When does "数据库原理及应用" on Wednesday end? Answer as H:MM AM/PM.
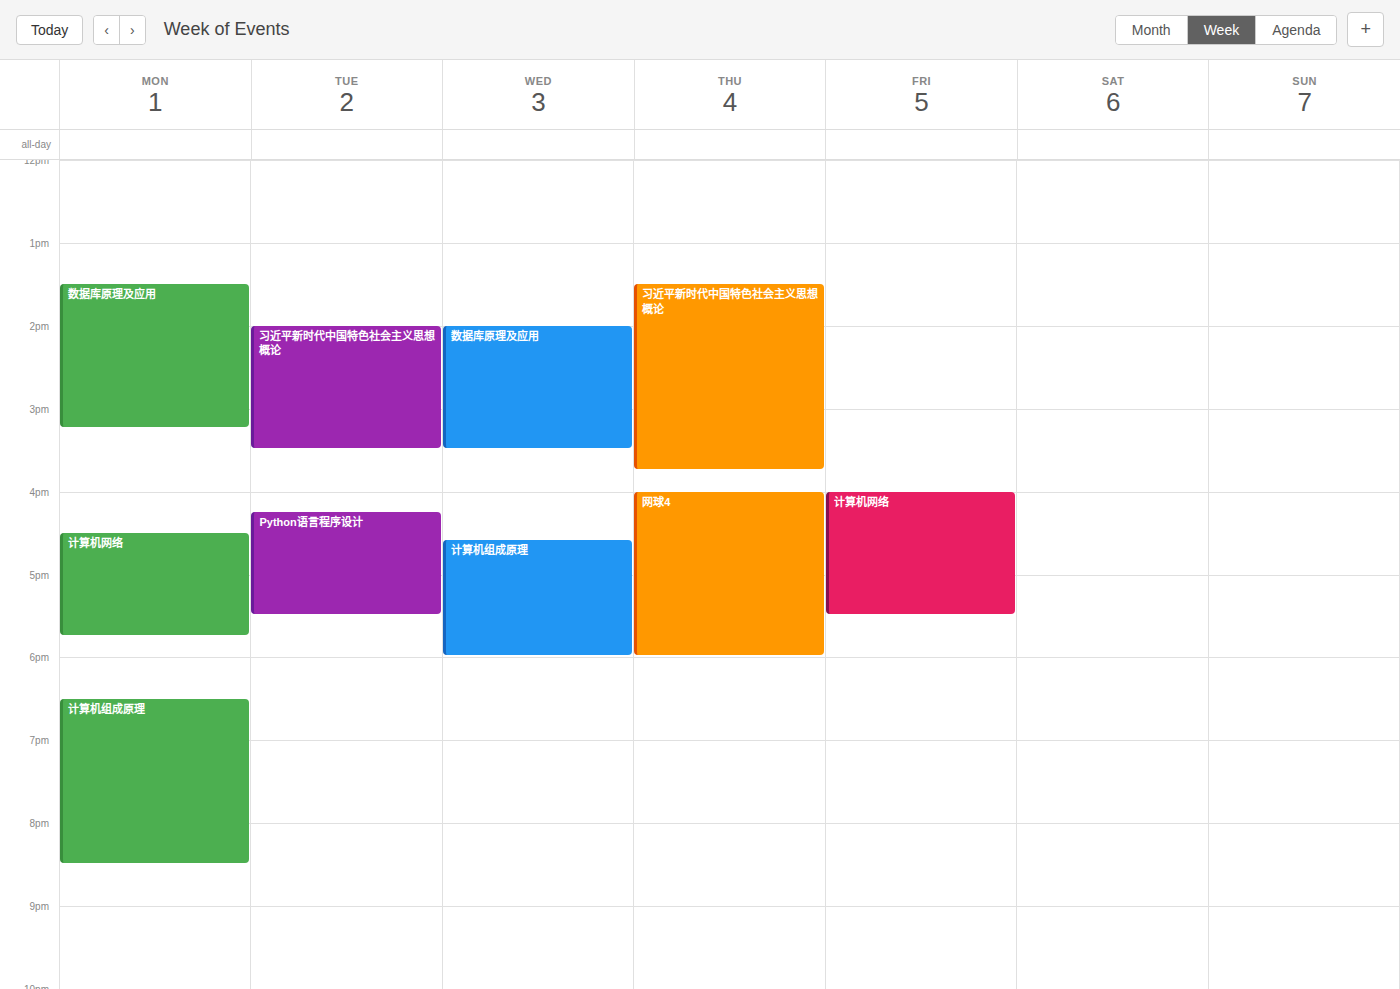
3:30 PM